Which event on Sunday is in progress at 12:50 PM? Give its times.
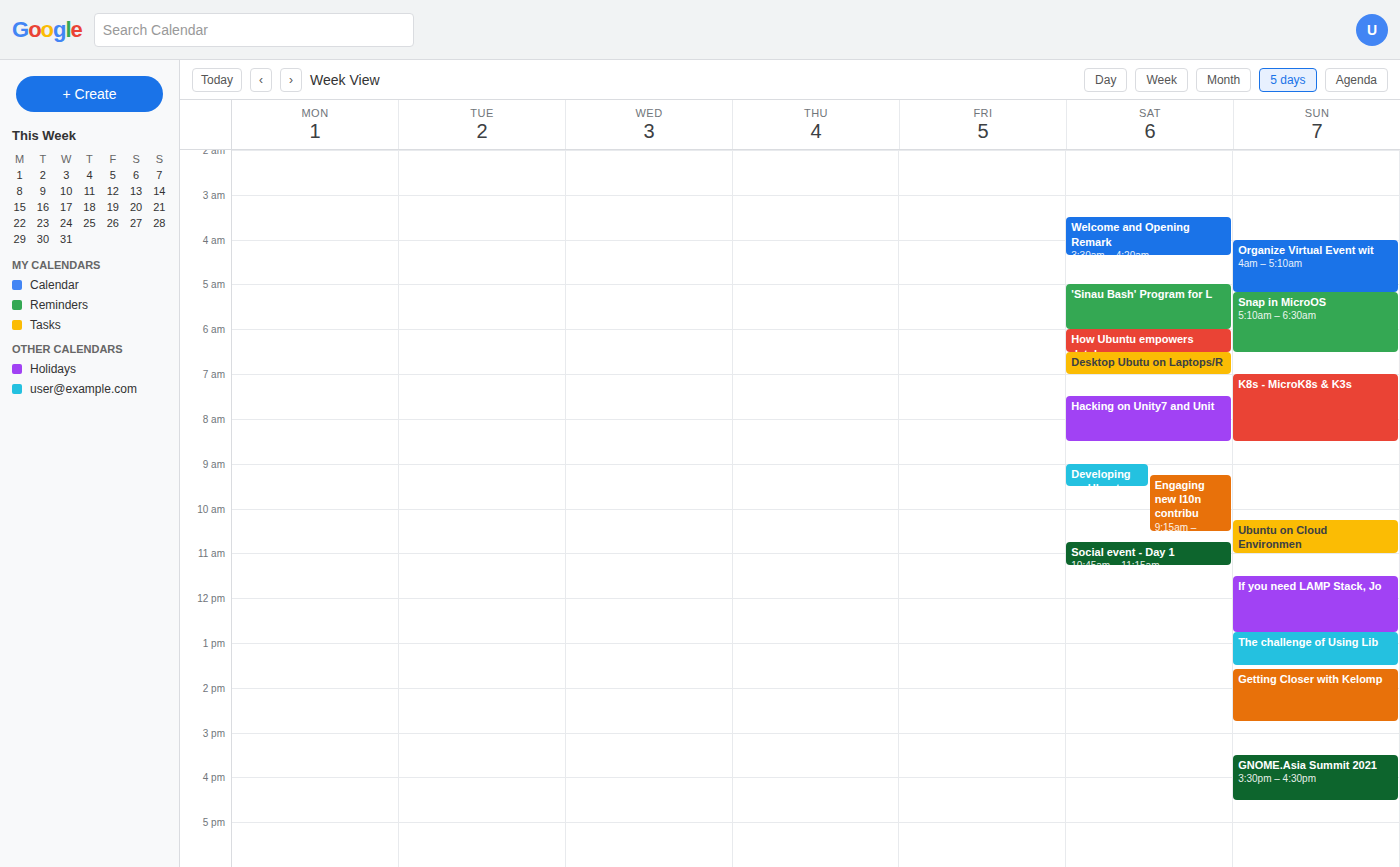
"The challenge of Using Lib", 12:45 PM to 1:30 PM